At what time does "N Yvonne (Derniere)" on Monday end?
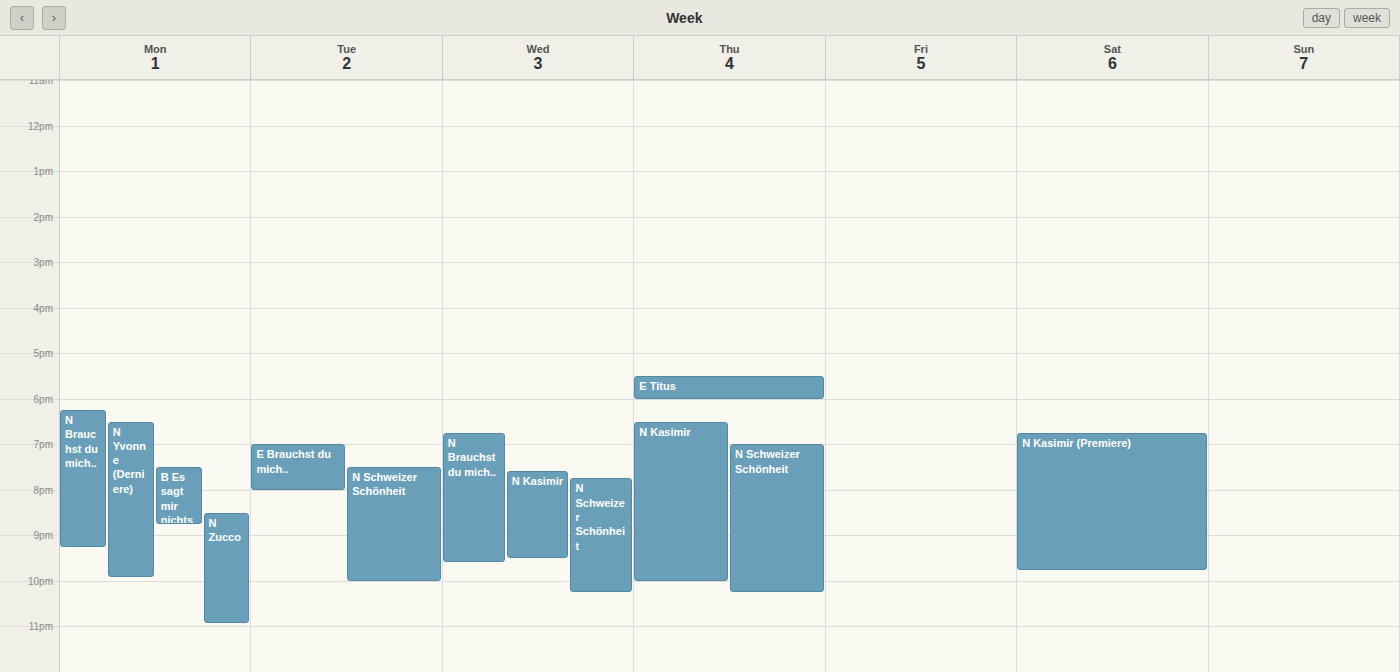
9:55 PM